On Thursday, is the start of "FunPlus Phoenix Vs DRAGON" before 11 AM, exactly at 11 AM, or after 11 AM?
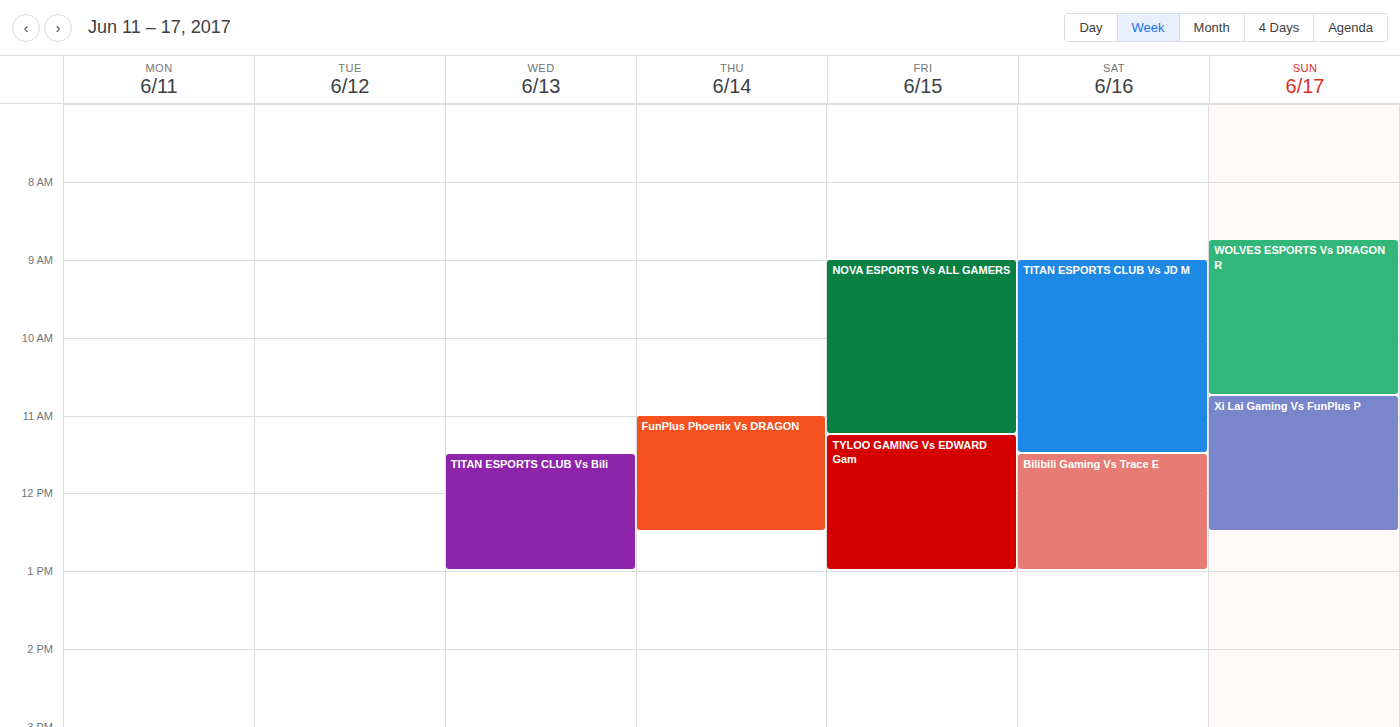
11:00 AM -- exactly at 11 AM, on the 11 AM line.